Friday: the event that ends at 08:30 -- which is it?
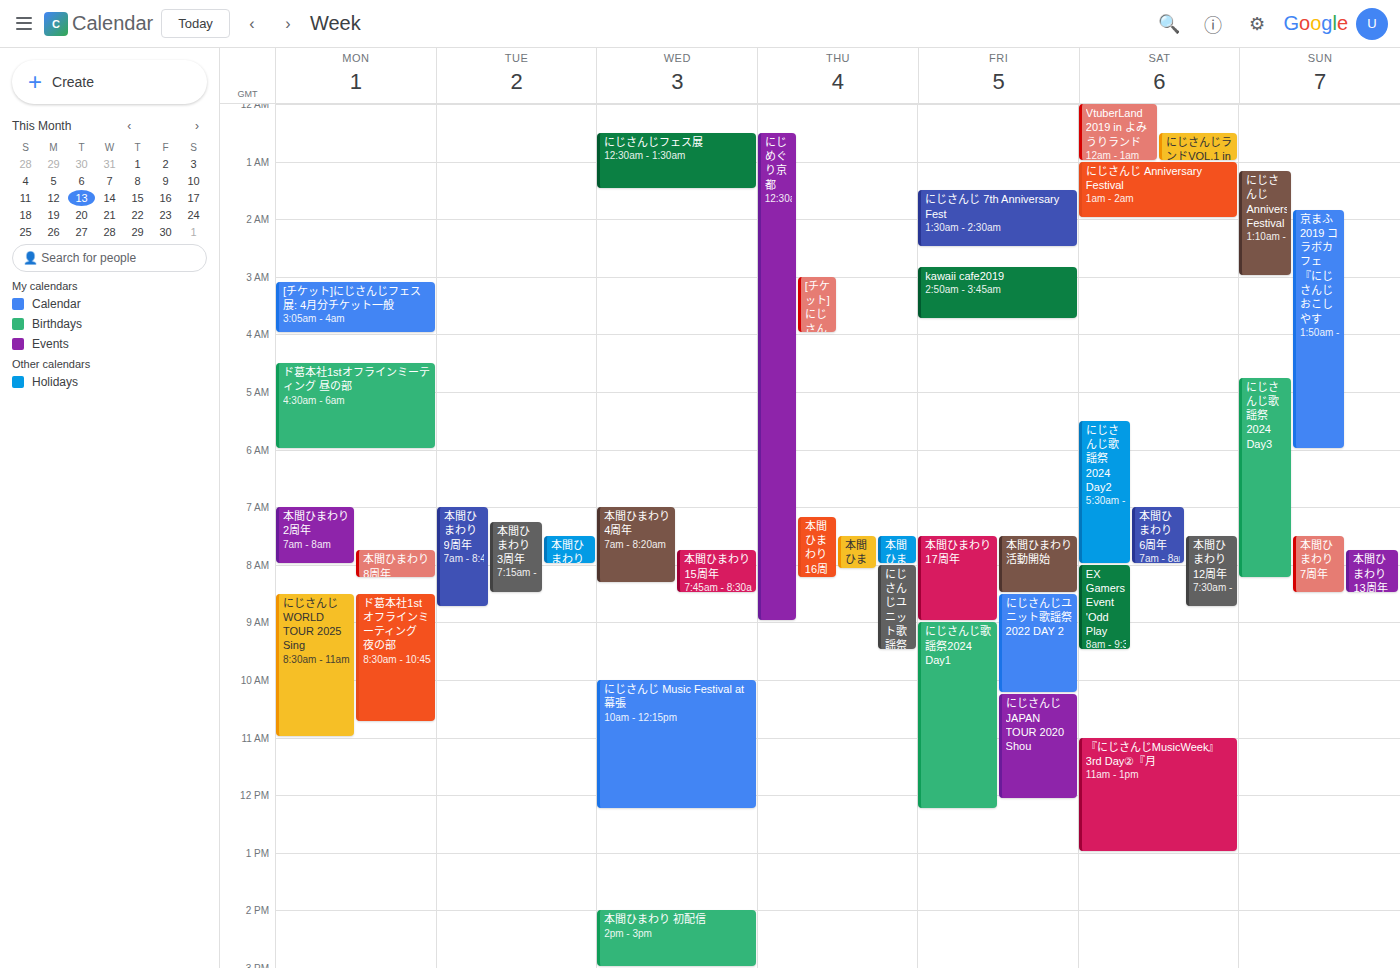
"本間ひまわり 活動開始"